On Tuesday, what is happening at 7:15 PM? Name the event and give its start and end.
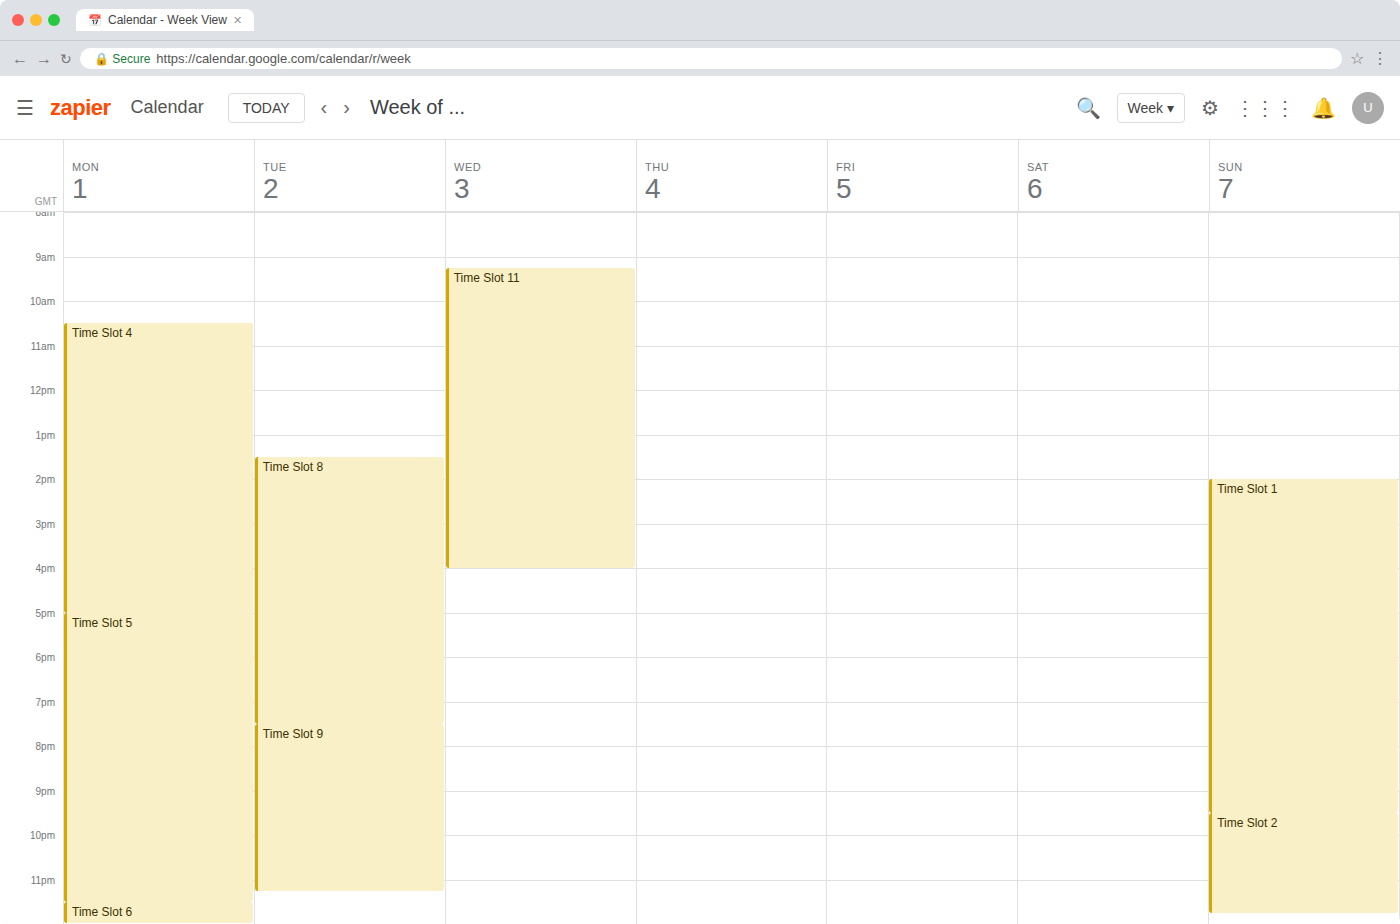
"Time Slot 8", 1:30 PM to 7:30 PM